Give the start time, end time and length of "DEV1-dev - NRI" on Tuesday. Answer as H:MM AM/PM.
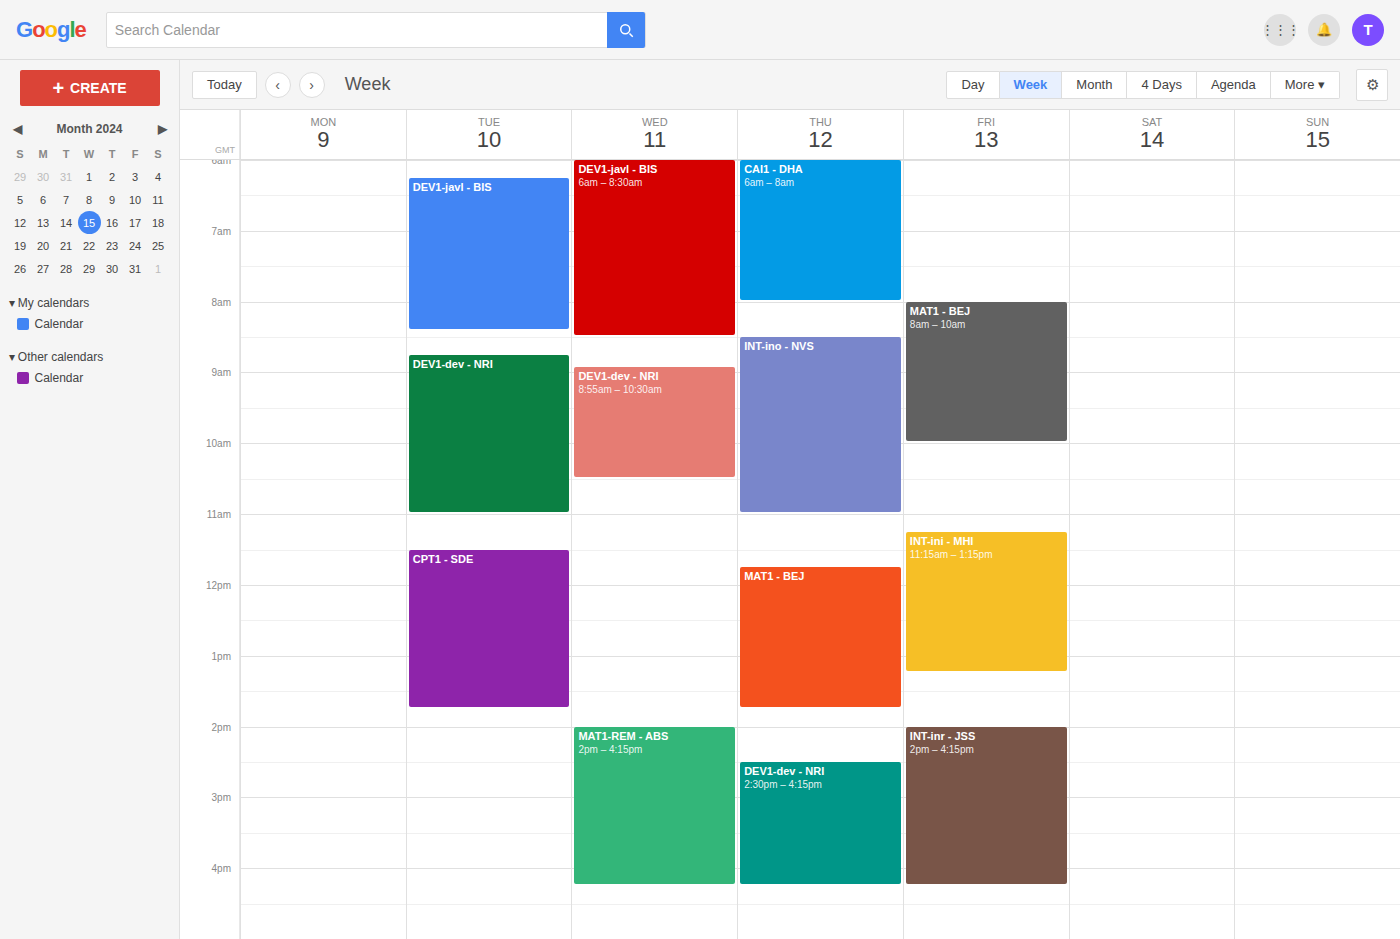
8:45 AM to 11:00 AM, 2 hours 15 minutes